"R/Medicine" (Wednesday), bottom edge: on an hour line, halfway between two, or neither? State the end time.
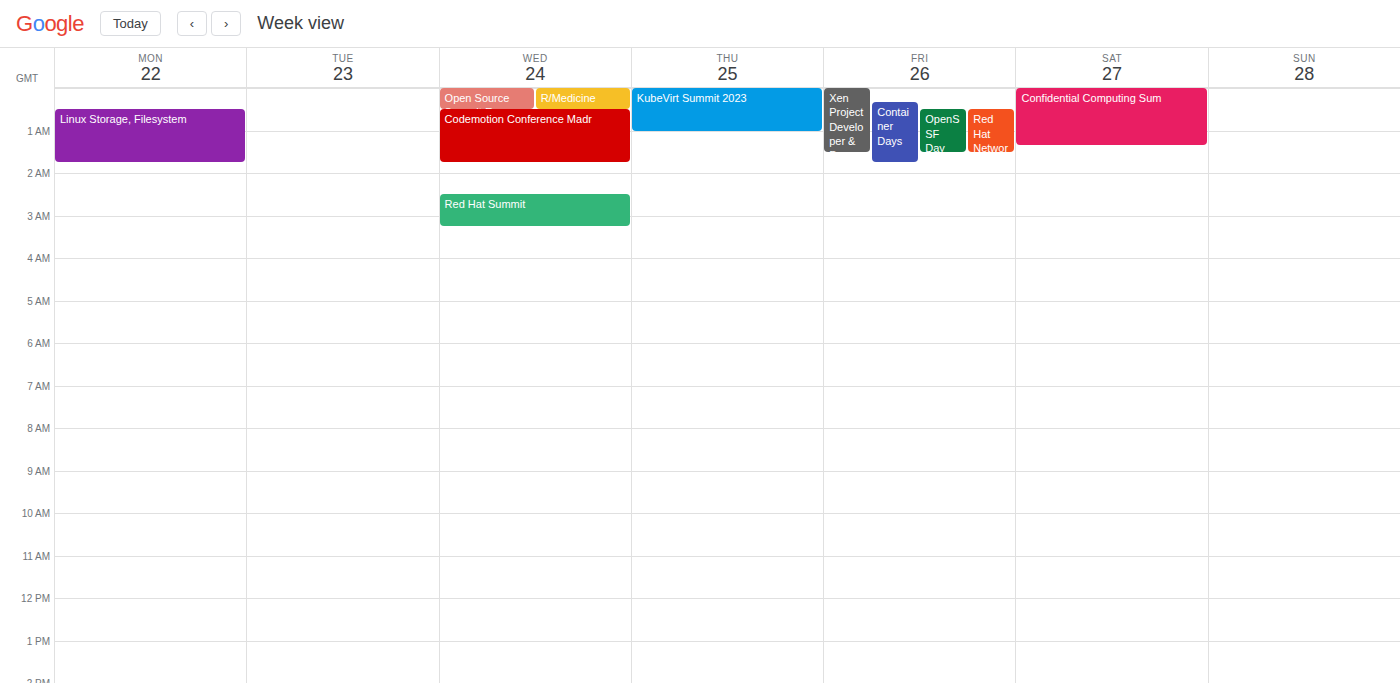
00:30 -- halfway between the 00:00 and 01:00 lines.